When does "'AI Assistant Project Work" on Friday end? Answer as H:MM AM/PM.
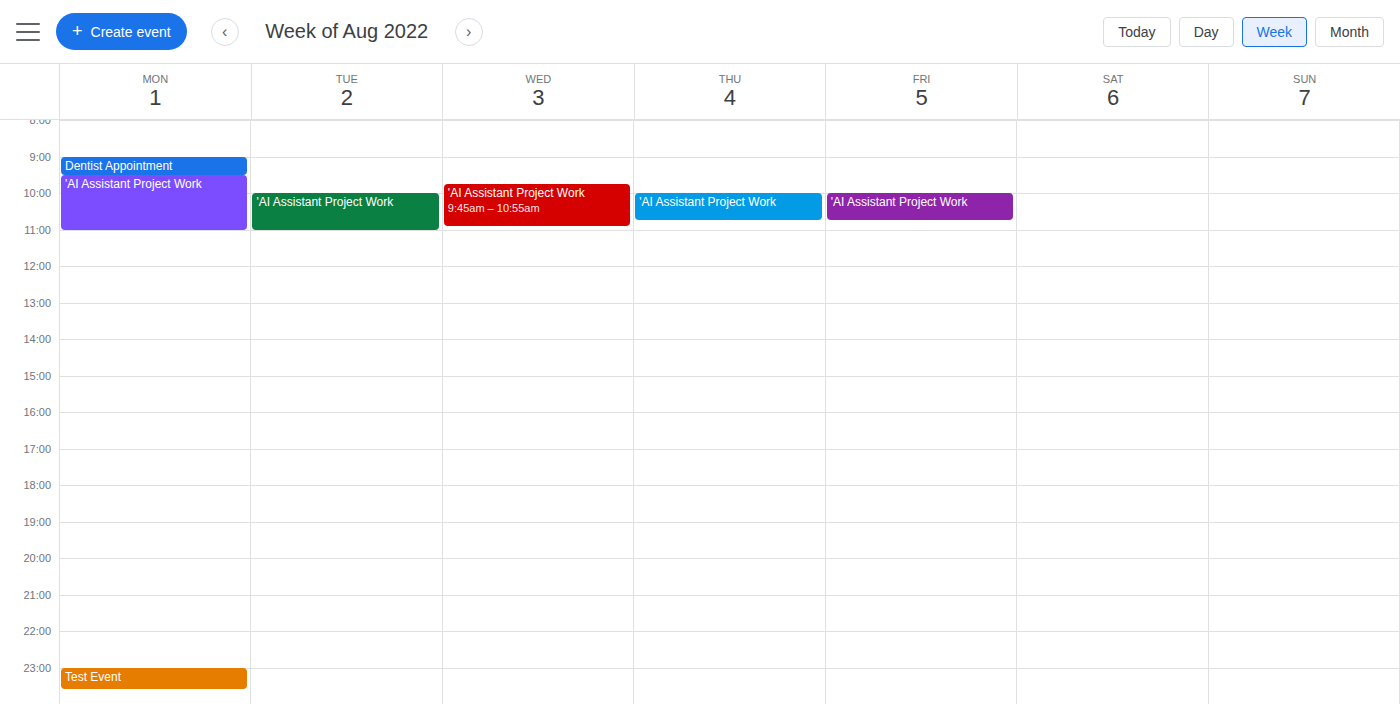
10:45 AM